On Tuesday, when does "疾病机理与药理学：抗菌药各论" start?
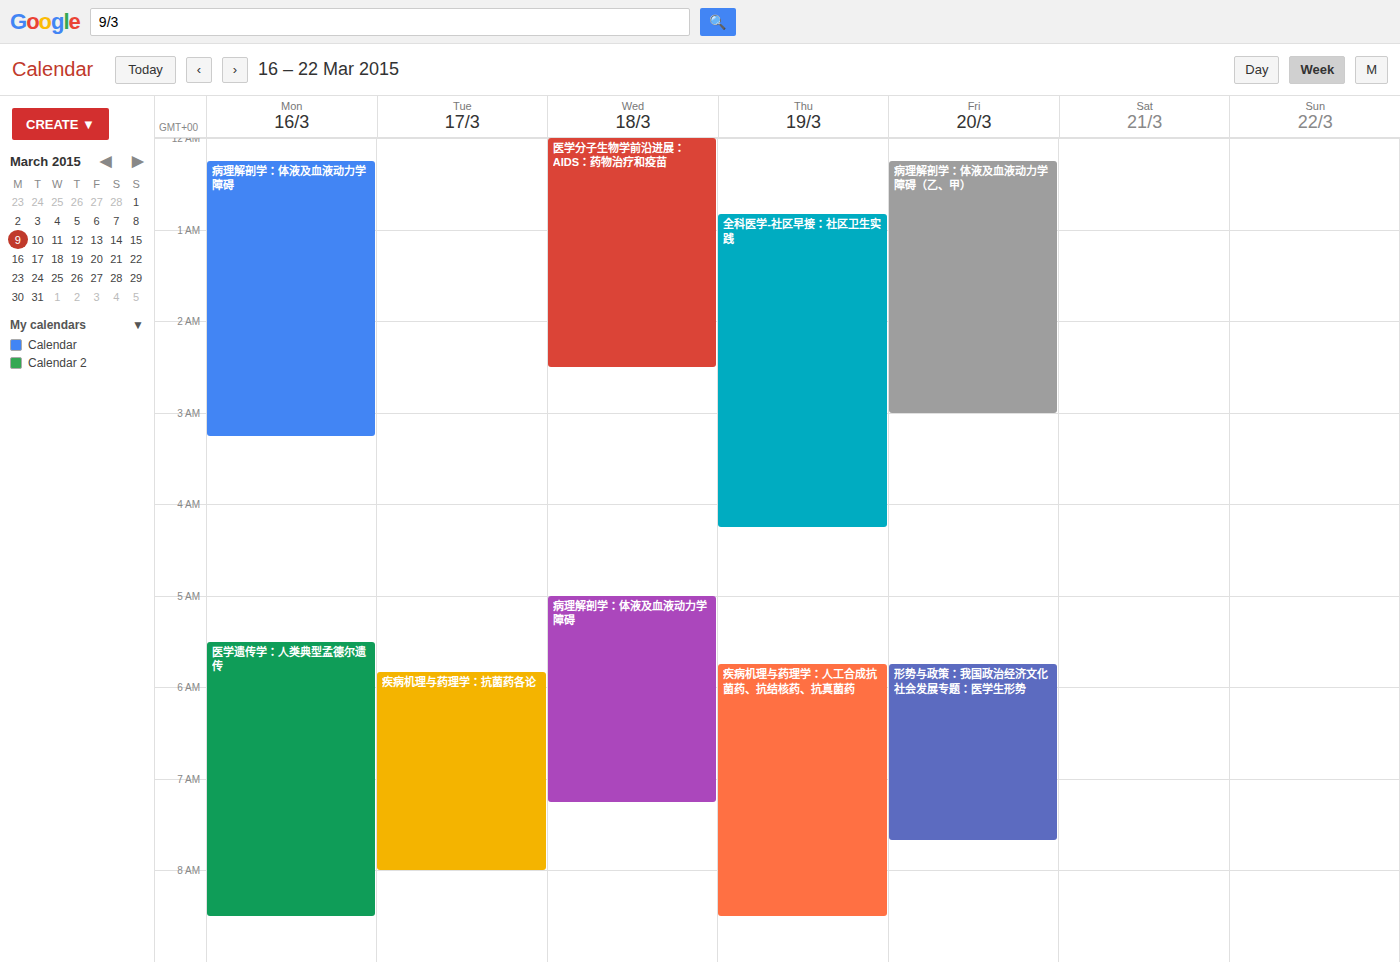
5:50 AM